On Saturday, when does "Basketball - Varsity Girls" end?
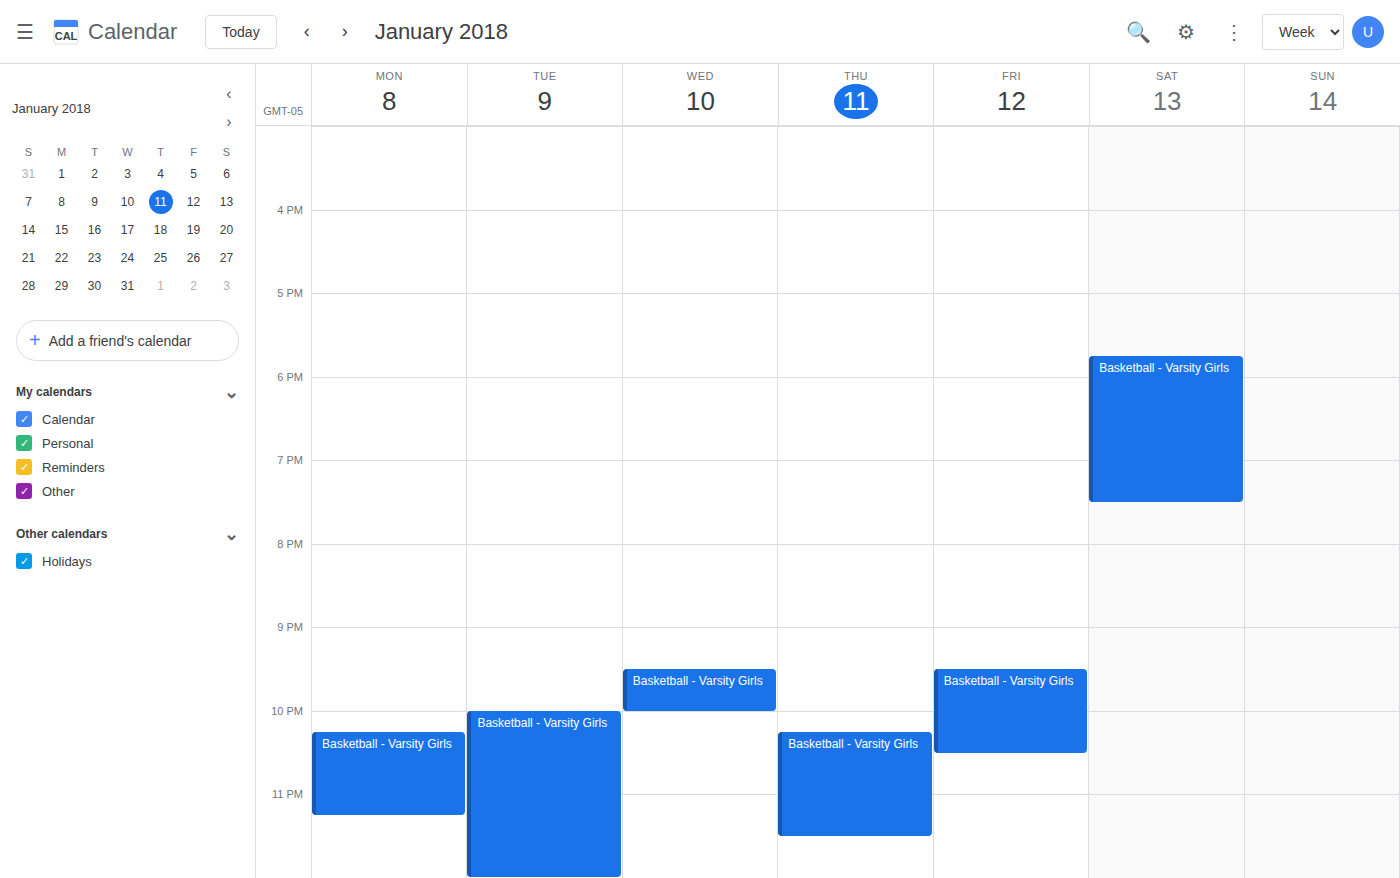
7:30 PM